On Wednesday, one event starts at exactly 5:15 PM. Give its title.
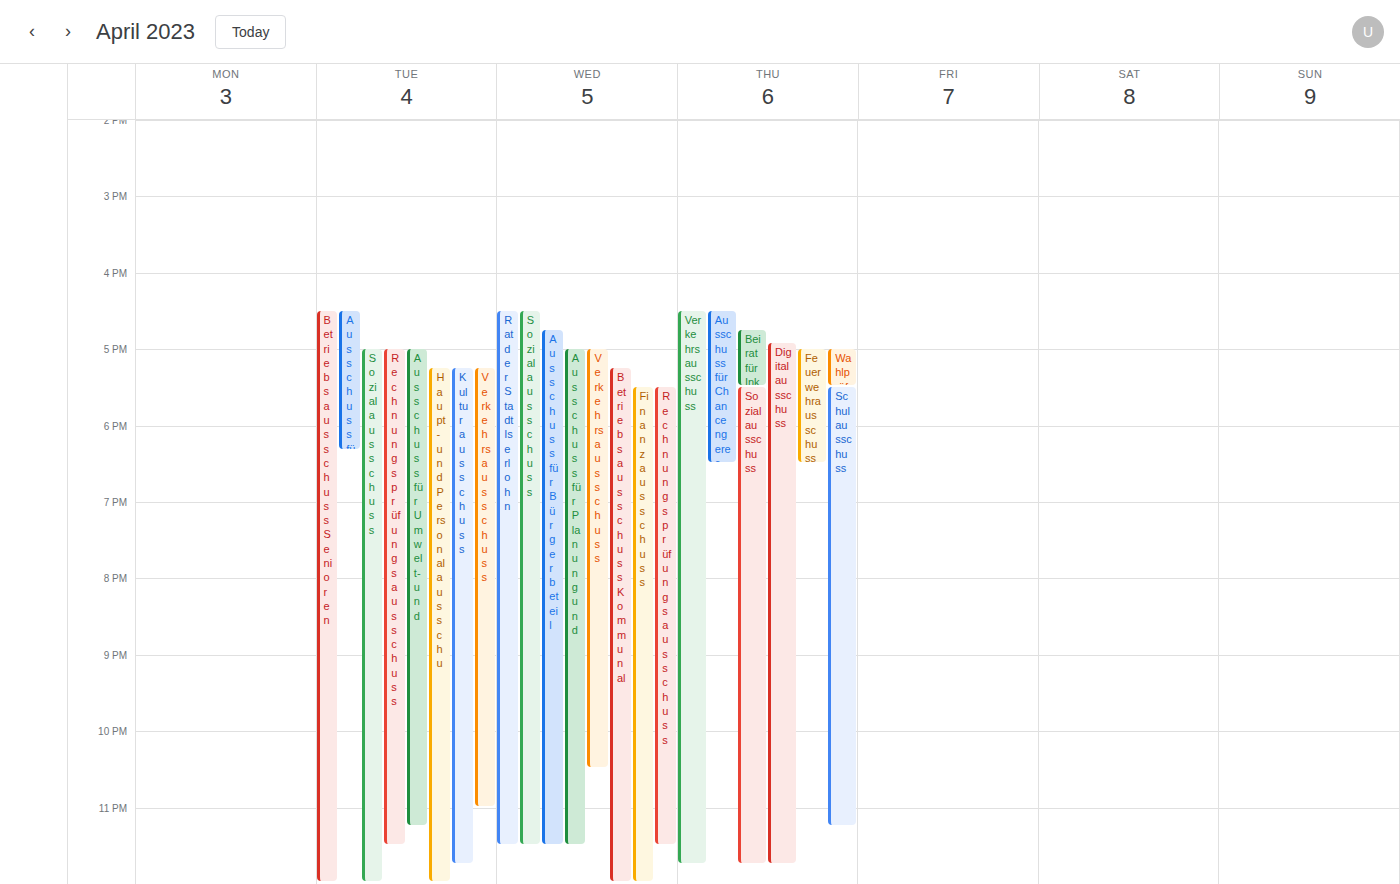
"Betriebsausschuss Kommunal"